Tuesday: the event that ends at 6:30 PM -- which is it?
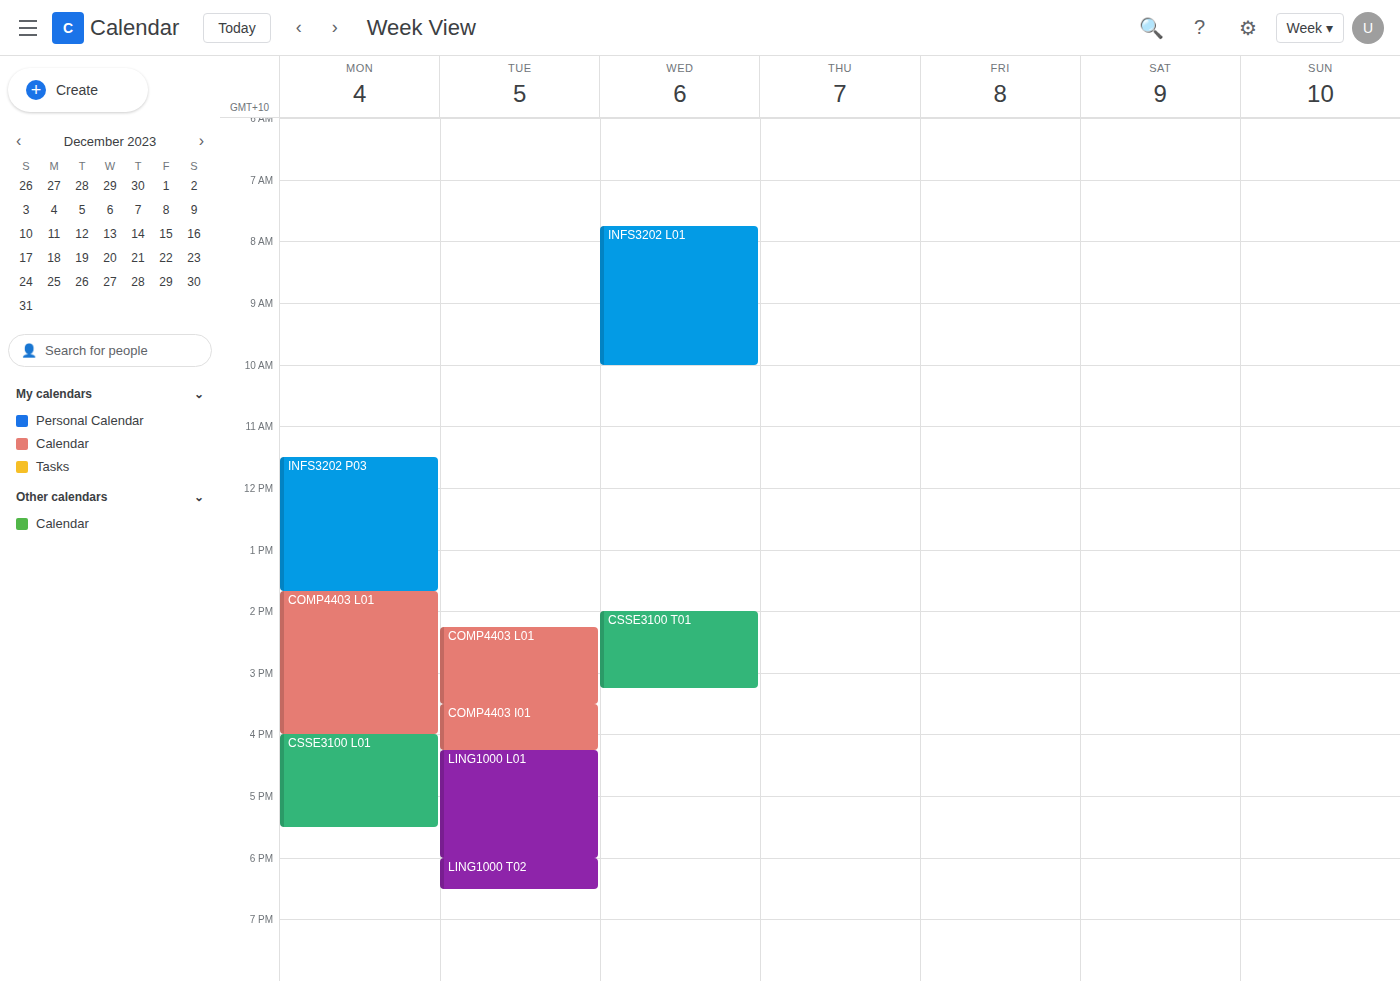
"LING1000 T02"